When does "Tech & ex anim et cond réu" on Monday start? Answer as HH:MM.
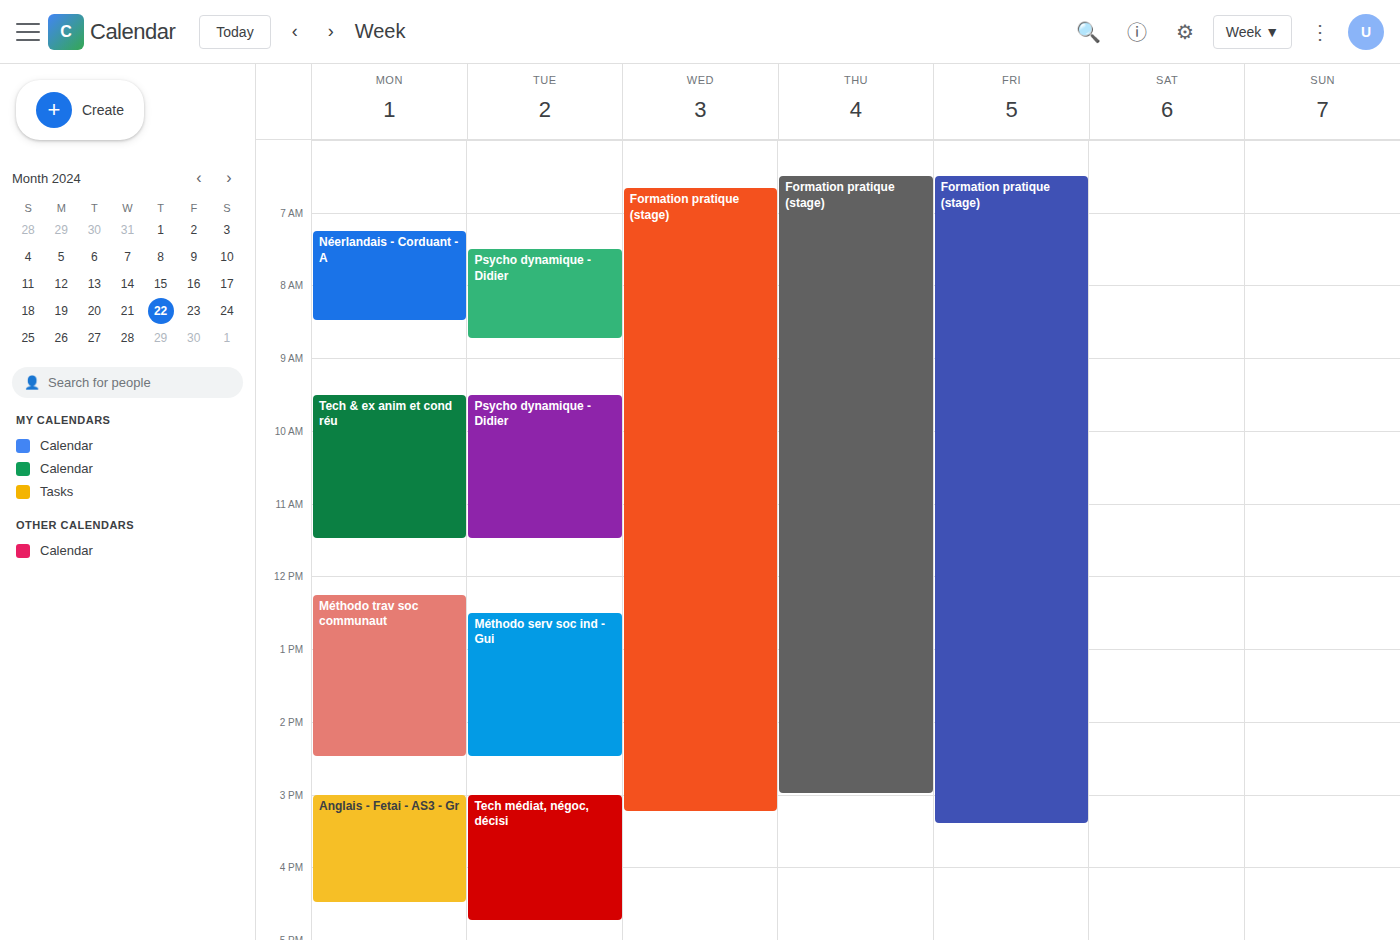
09:30